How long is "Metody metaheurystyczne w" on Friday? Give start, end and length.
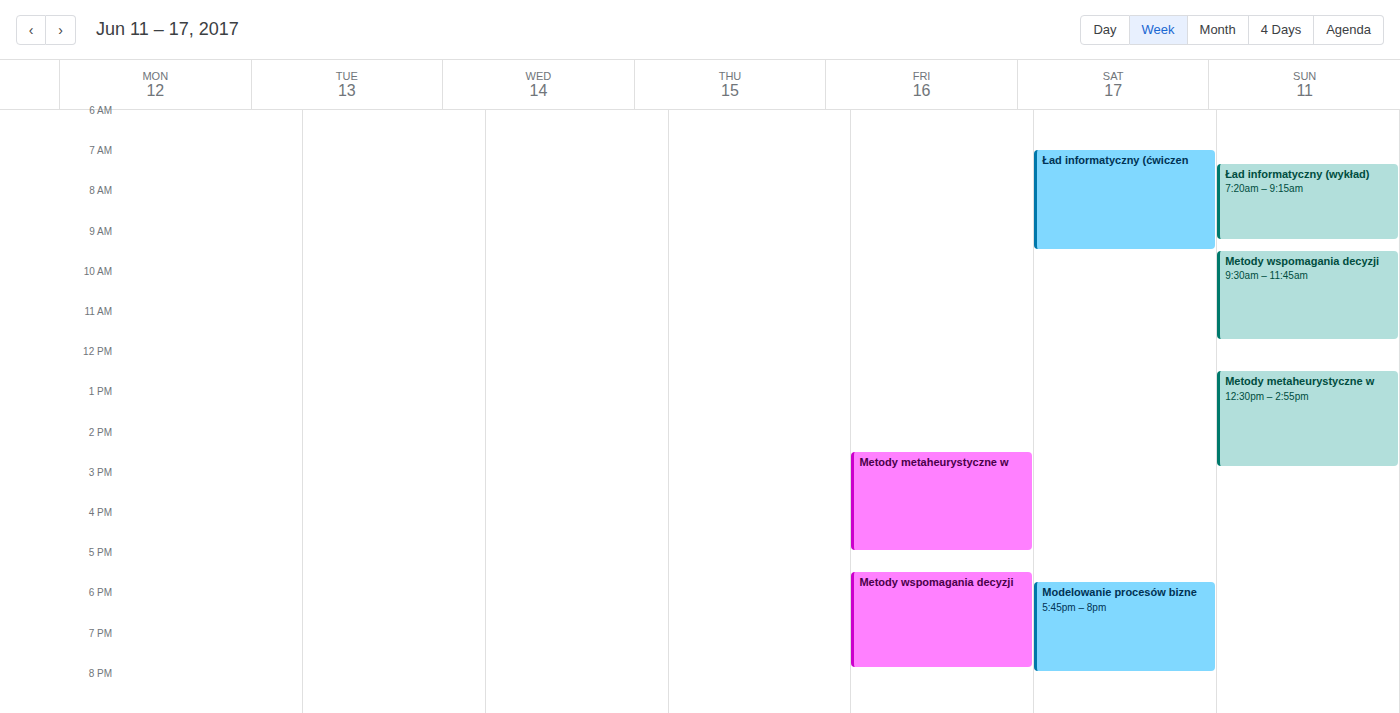
2:30 PM to 5:00 PM, 2 hours 30 minutes